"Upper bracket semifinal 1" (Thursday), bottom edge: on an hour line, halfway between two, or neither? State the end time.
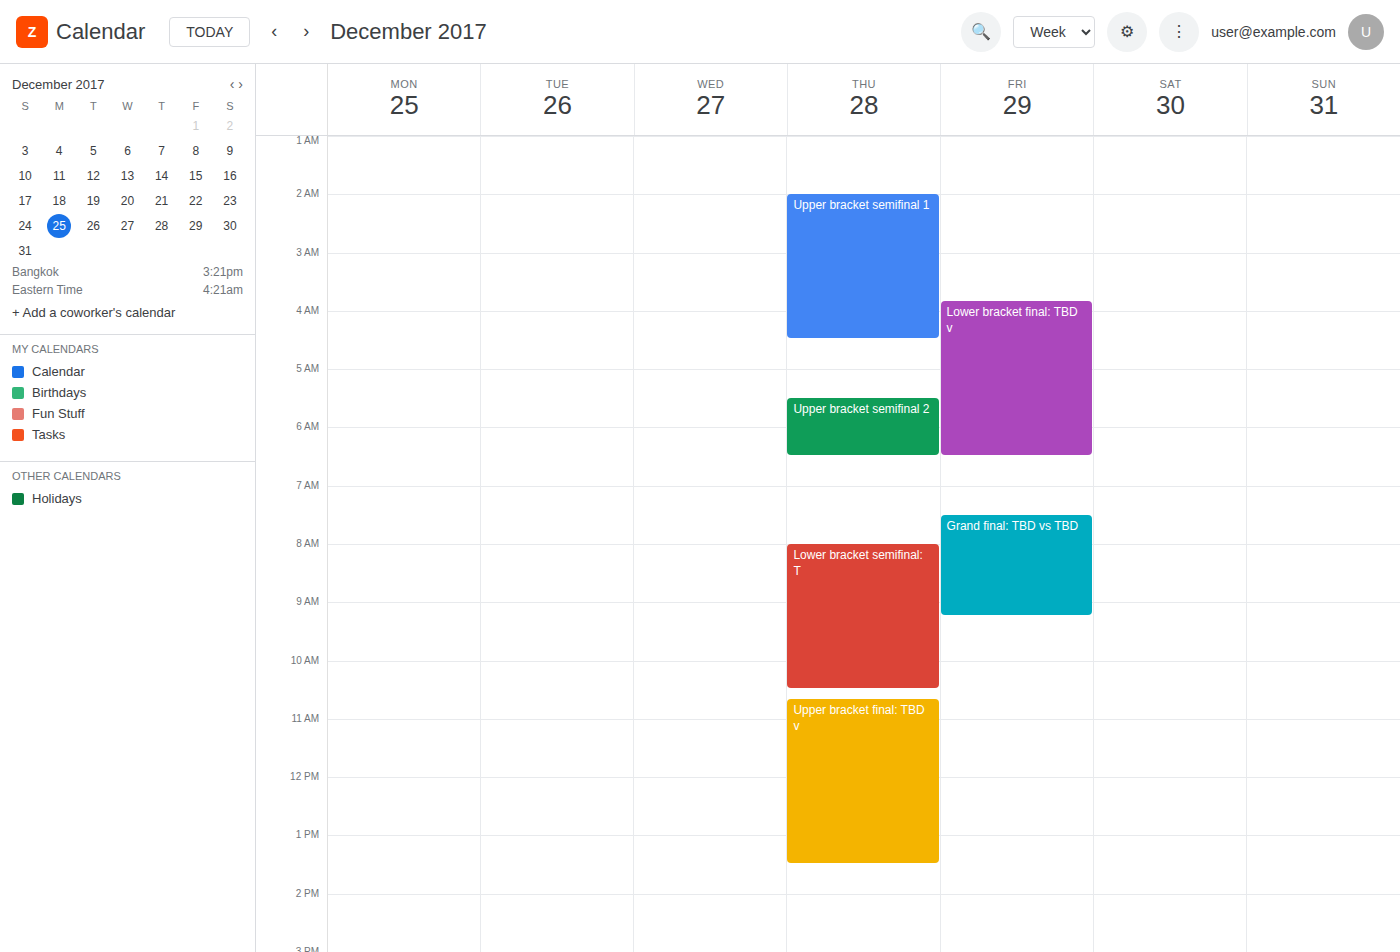
4:30 AM -- halfway between the 4 AM and 5 AM lines.